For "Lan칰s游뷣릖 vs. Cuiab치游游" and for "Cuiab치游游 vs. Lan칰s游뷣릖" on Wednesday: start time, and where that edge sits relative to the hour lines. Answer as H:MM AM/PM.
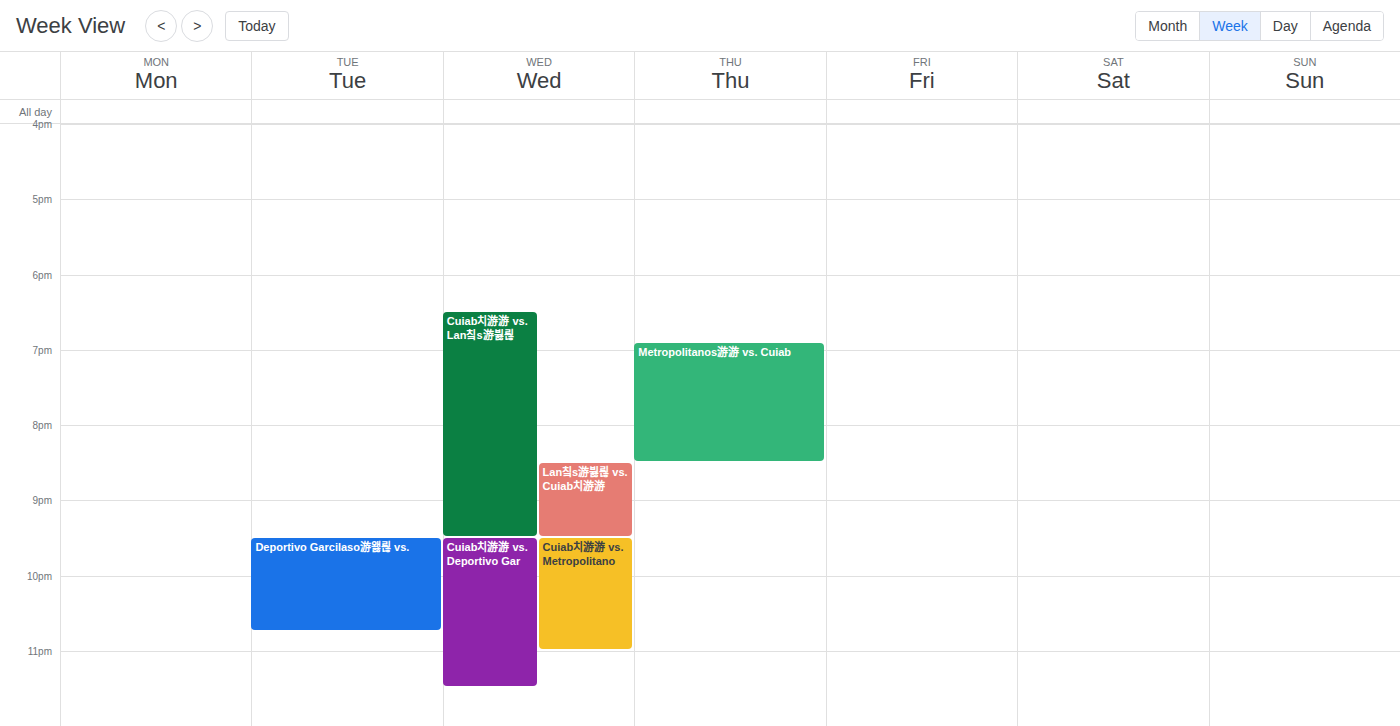
"Lan칰s游뷣릖 vs. Cuiab치游游": 8:30 PM, halfway between the 8 PM and 9 PM lines. "Cuiab치游游 vs. Lan칰s游뷣릖": 6:30 PM, halfway between the 6 PM and 7 PM lines.